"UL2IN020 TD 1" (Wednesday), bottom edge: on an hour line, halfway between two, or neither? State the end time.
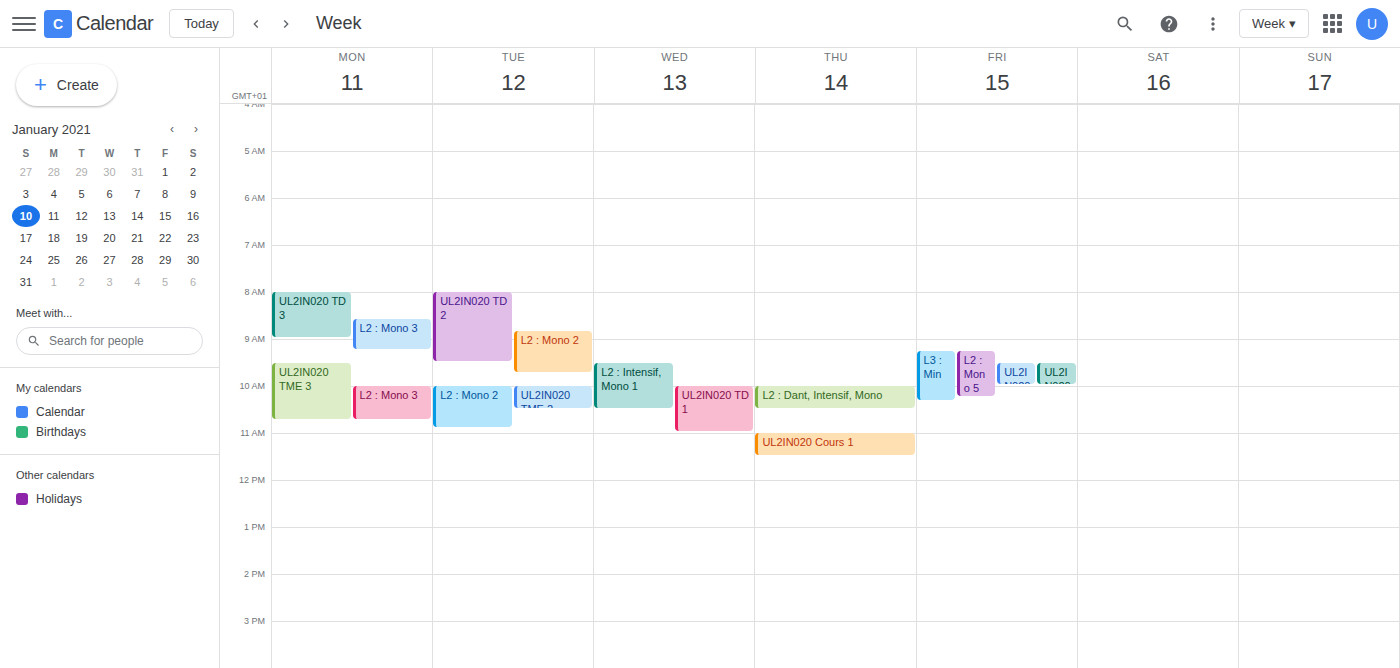
11:00 -- exactly on the 11:00 line.